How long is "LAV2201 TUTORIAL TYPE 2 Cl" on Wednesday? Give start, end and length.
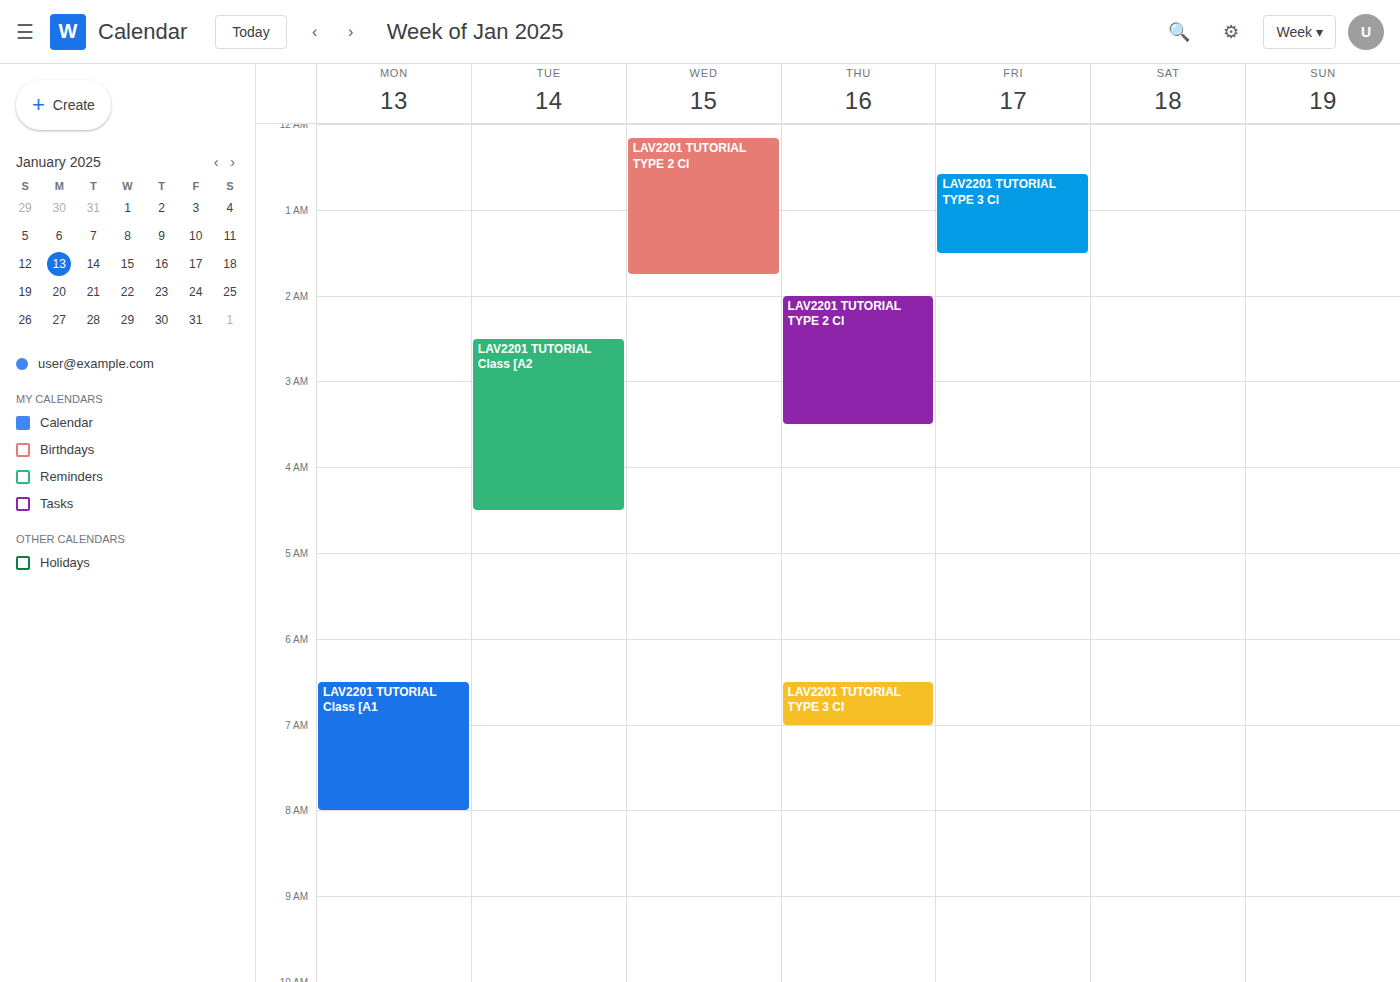
12:10 AM to 1:45 AM, 1 hour 35 minutes